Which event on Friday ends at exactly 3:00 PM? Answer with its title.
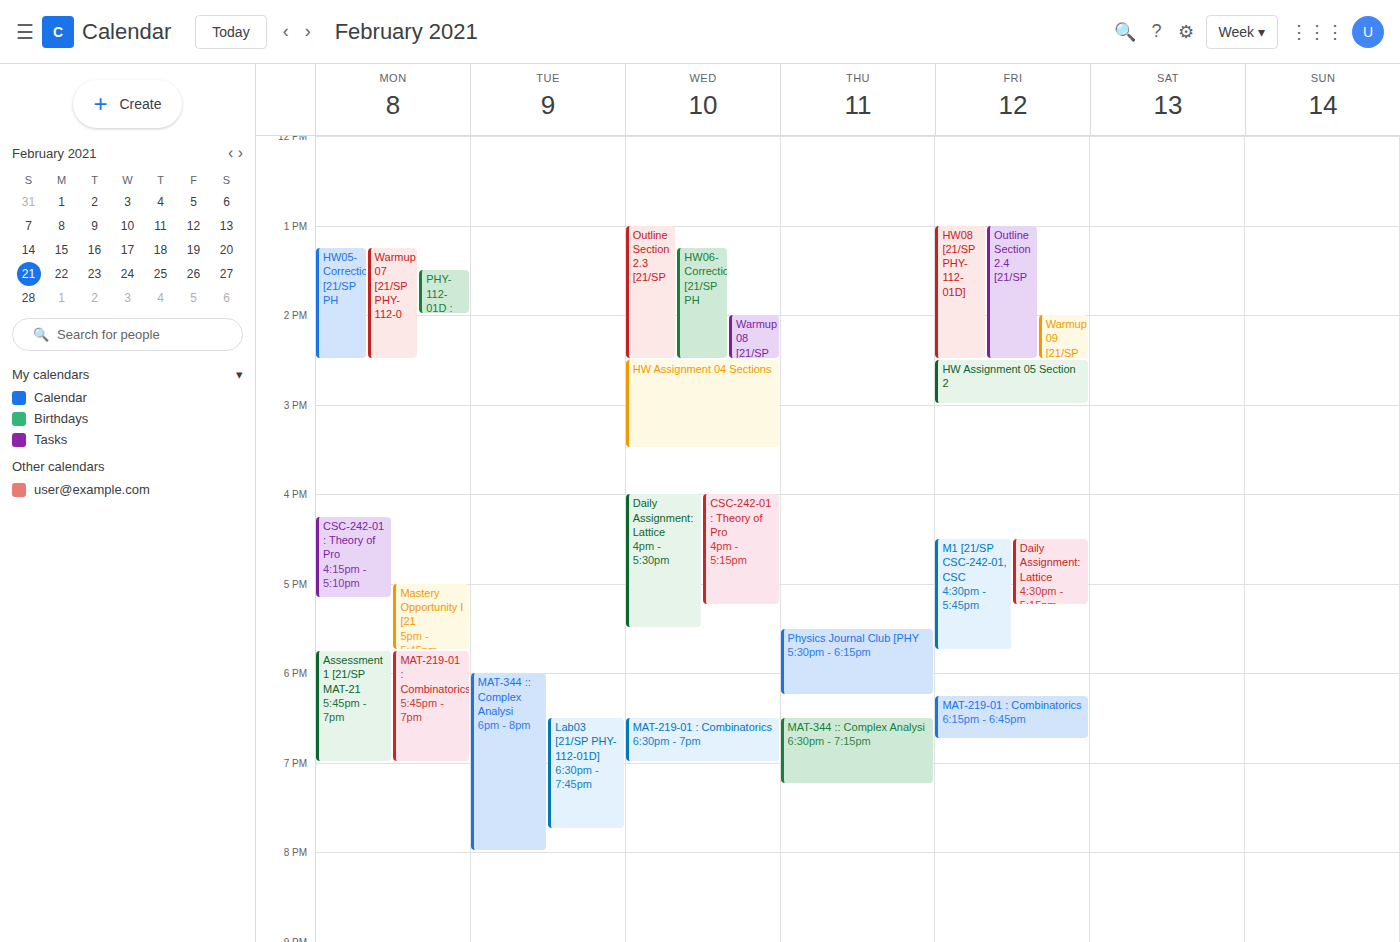
"HW Assignment 05 Section 2"